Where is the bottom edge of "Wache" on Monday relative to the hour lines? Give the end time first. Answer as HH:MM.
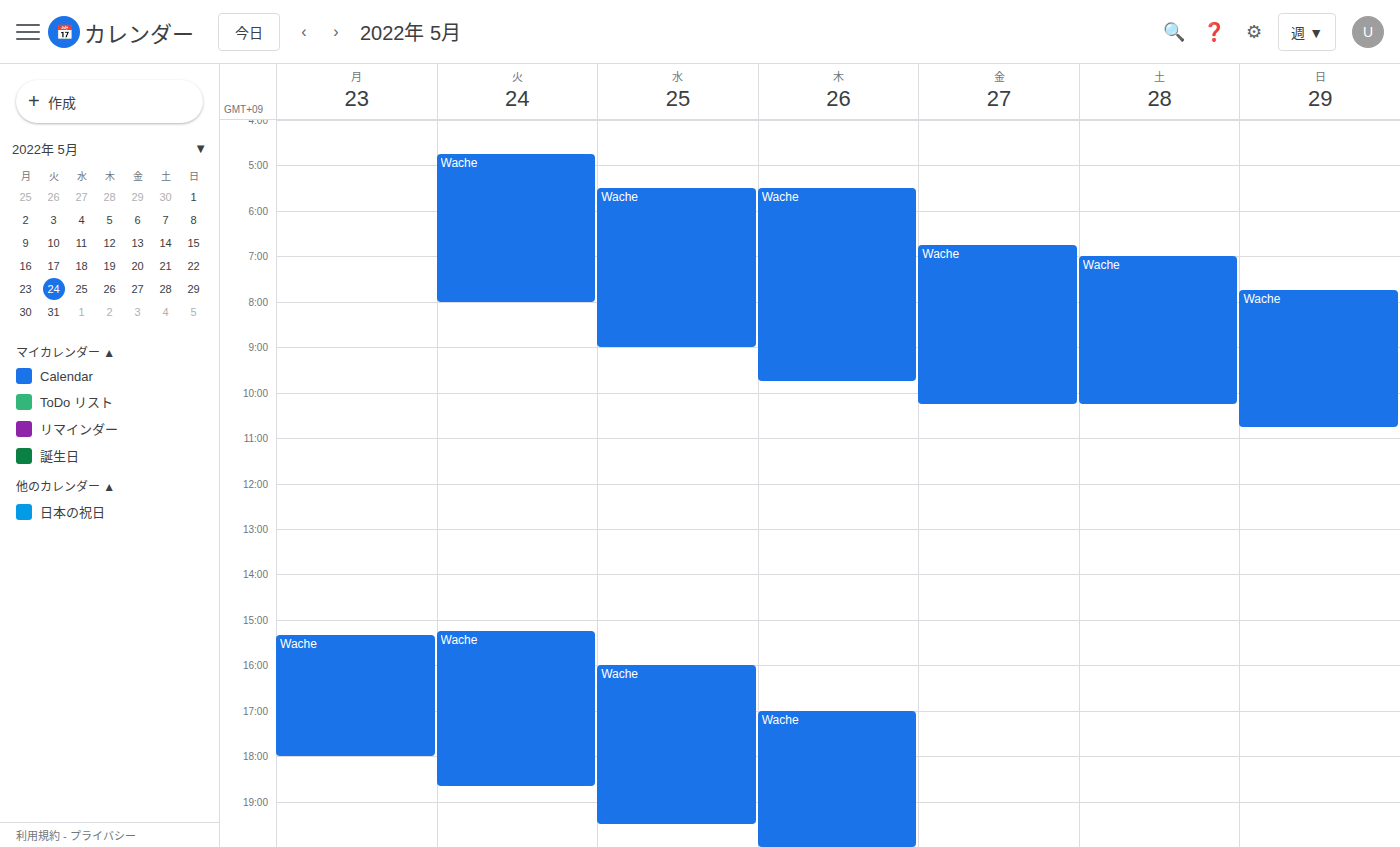
18:00 -- exactly on the 18:00 line.